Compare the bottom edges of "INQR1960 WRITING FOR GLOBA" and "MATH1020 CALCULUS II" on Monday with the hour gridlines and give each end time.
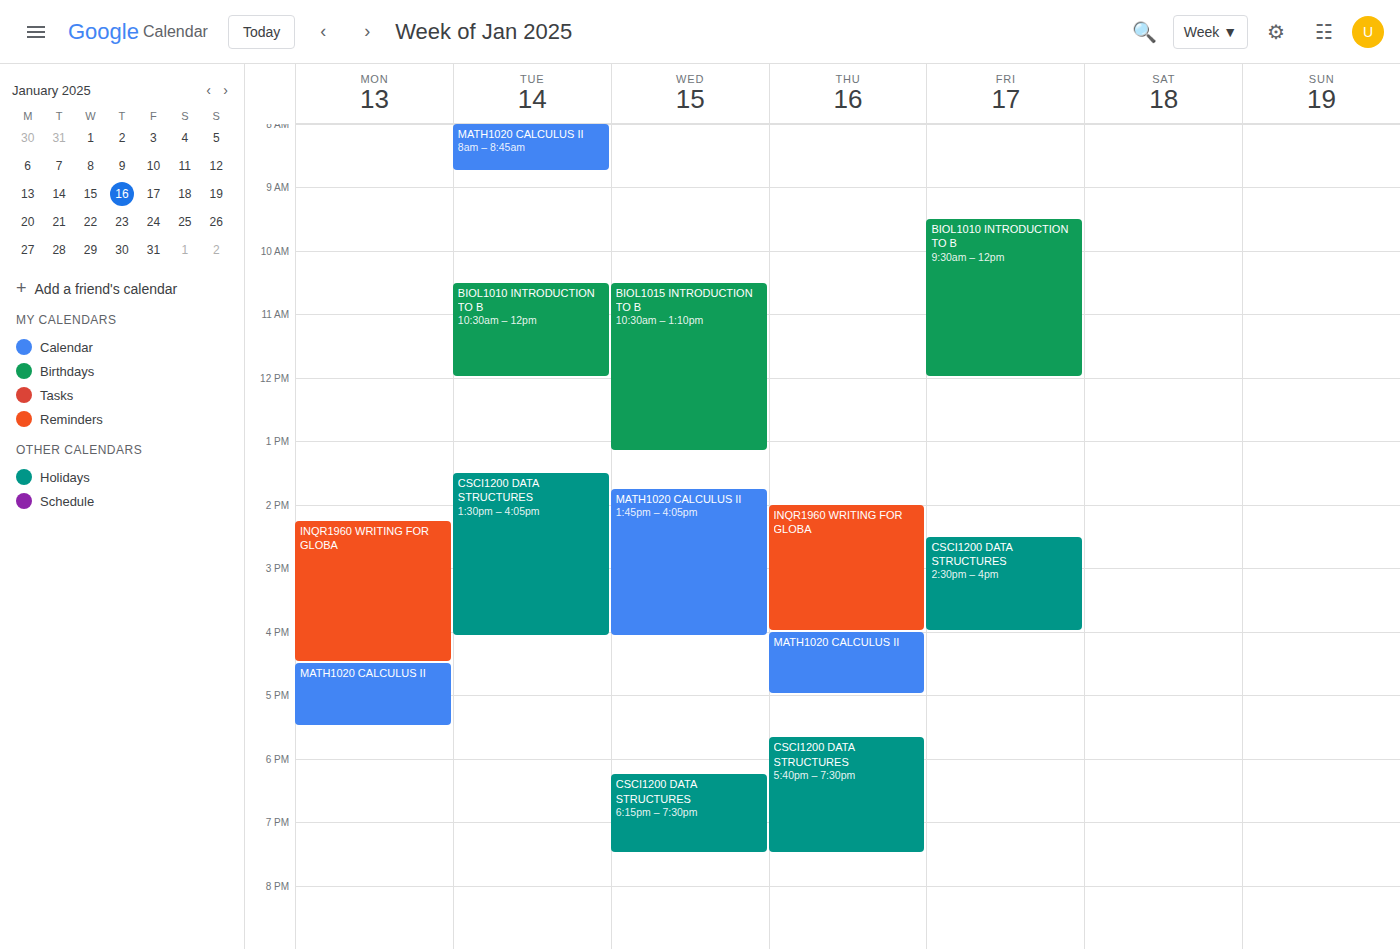
"INQR1960 WRITING FOR GLOBA": 4:30 PM, halfway between the 4 PM and 5 PM lines. "MATH1020 CALCULUS II": 5:30 PM, halfway between the 5 PM and 6 PM lines.